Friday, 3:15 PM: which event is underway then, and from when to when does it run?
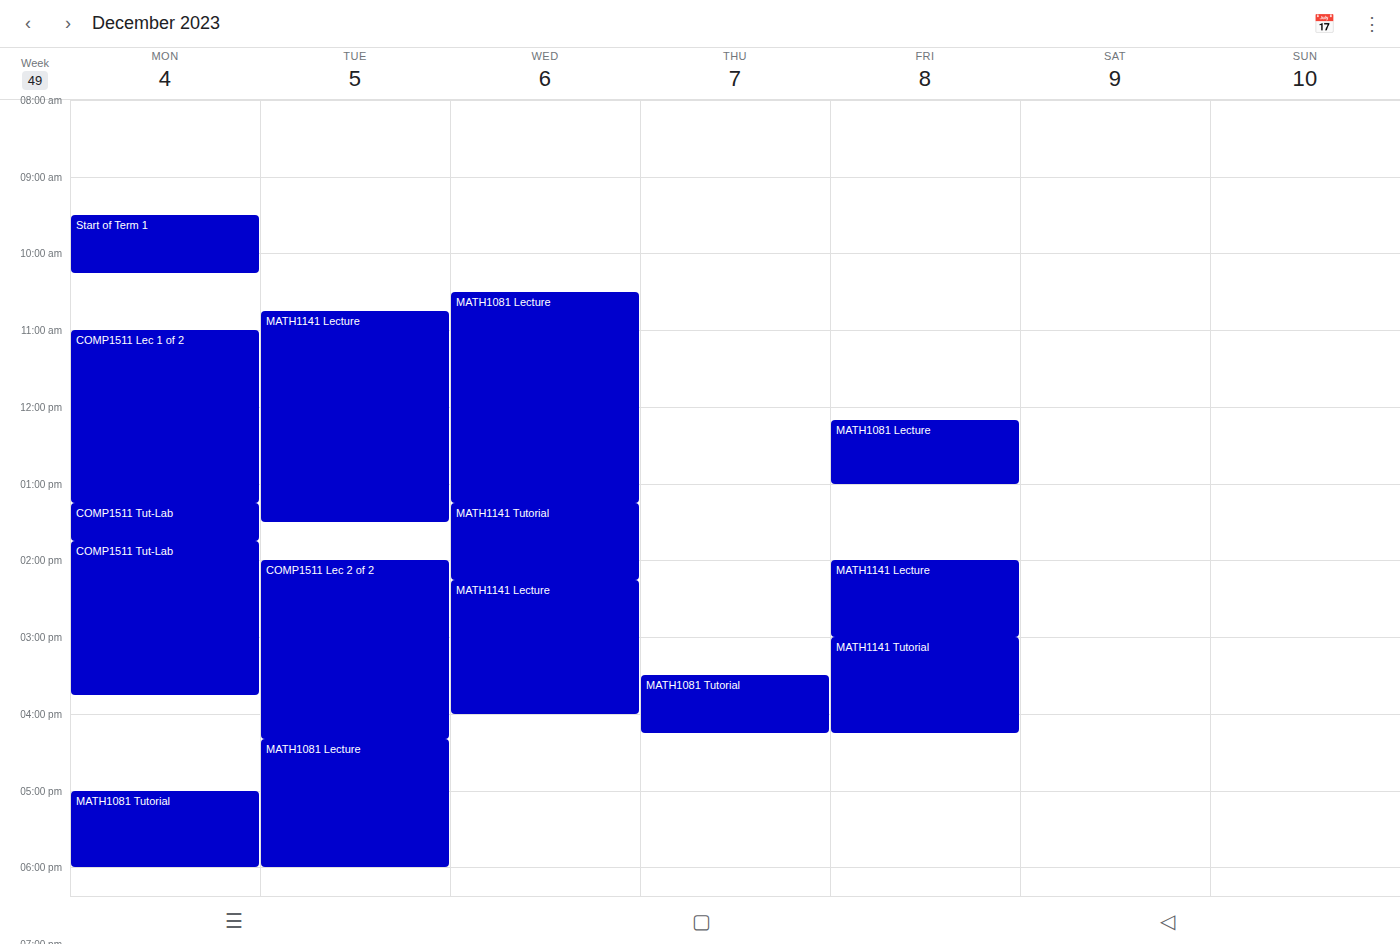
"MATH1141 Tutorial", 3:00 PM to 4:15 PM